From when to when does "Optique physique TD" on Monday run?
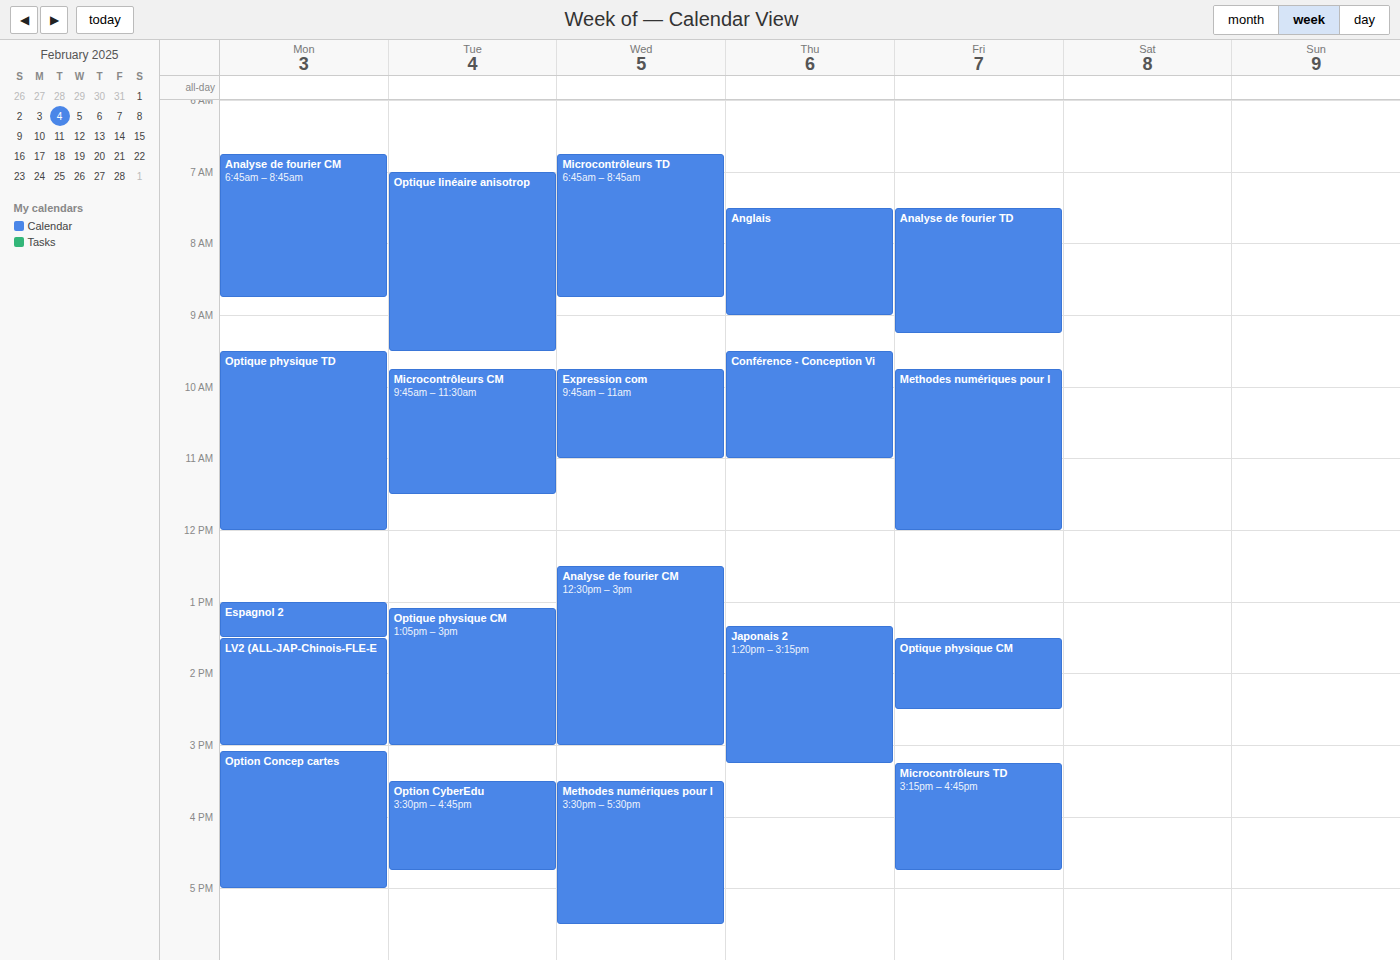
9:30 AM to 12:00 PM